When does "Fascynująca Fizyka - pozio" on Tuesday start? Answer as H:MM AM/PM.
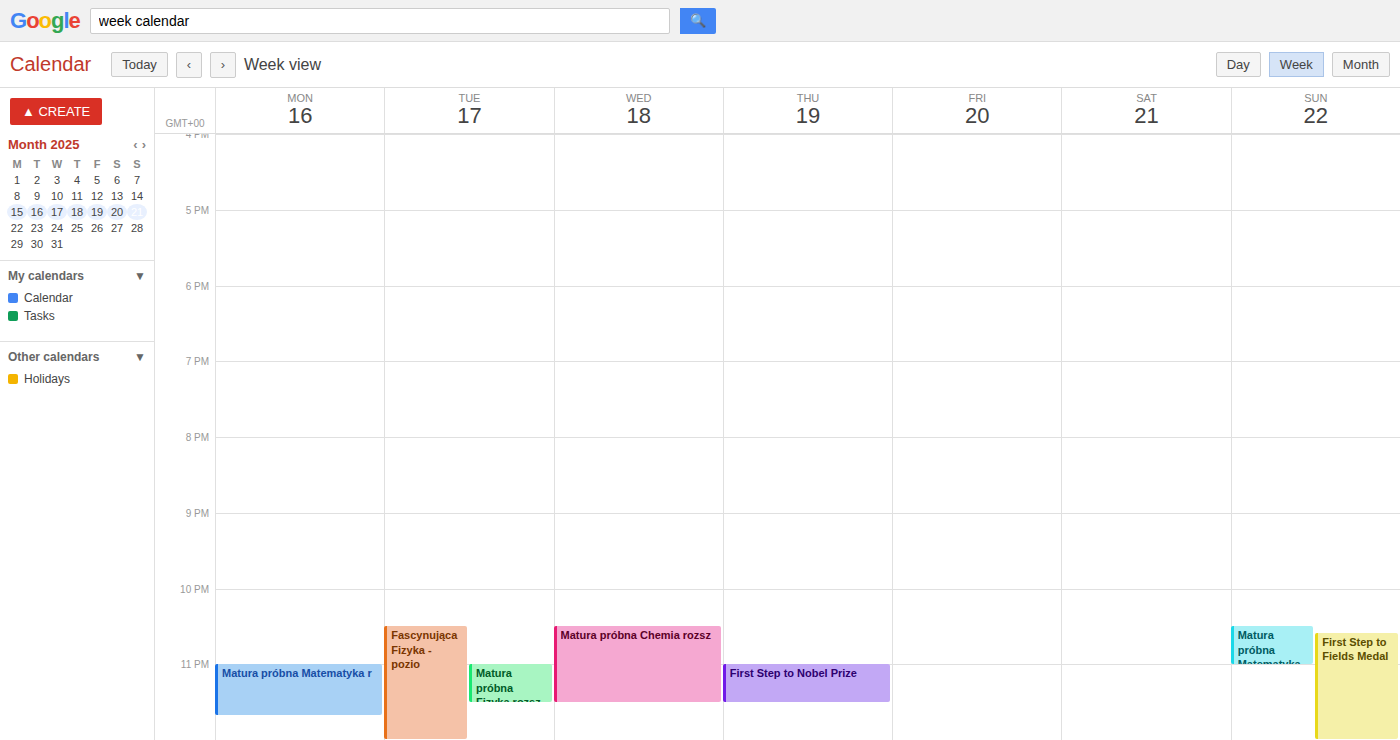
10:30 PM